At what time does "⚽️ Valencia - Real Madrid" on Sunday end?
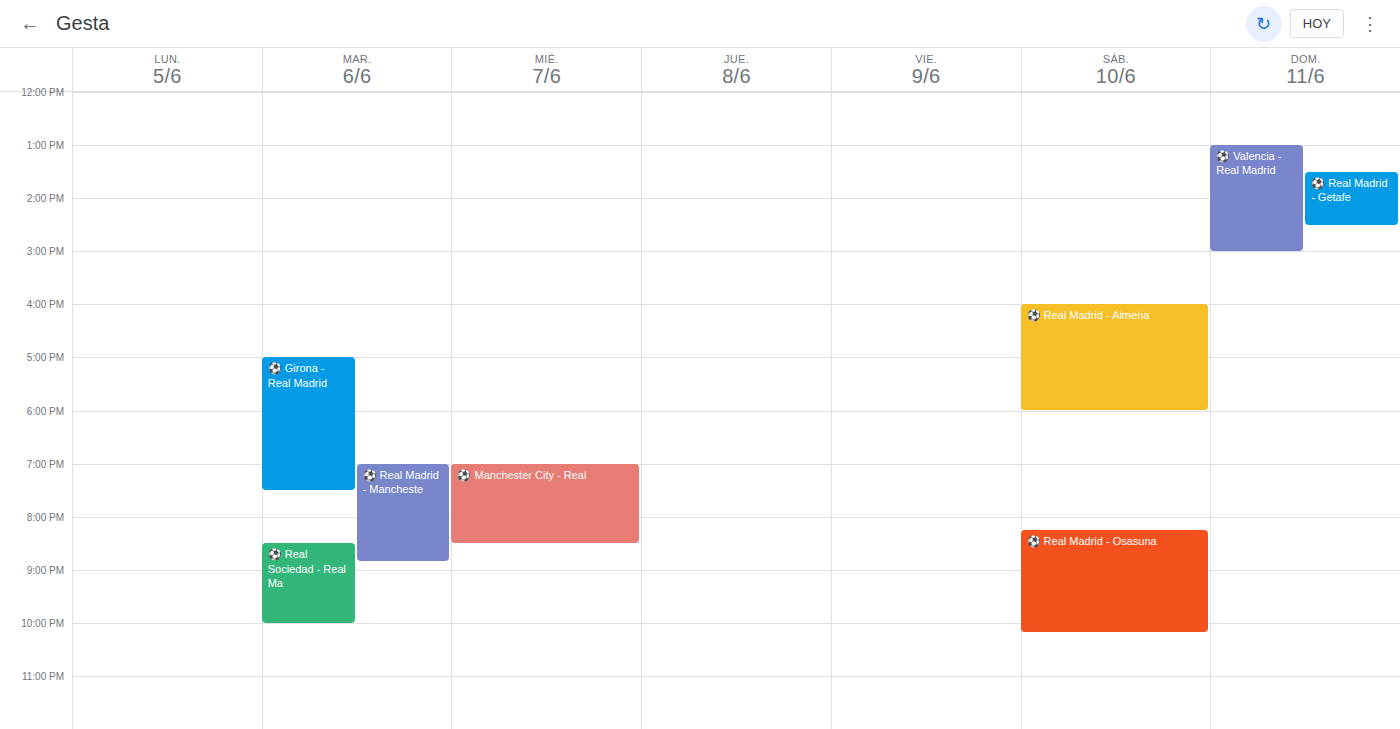
3:00 PM